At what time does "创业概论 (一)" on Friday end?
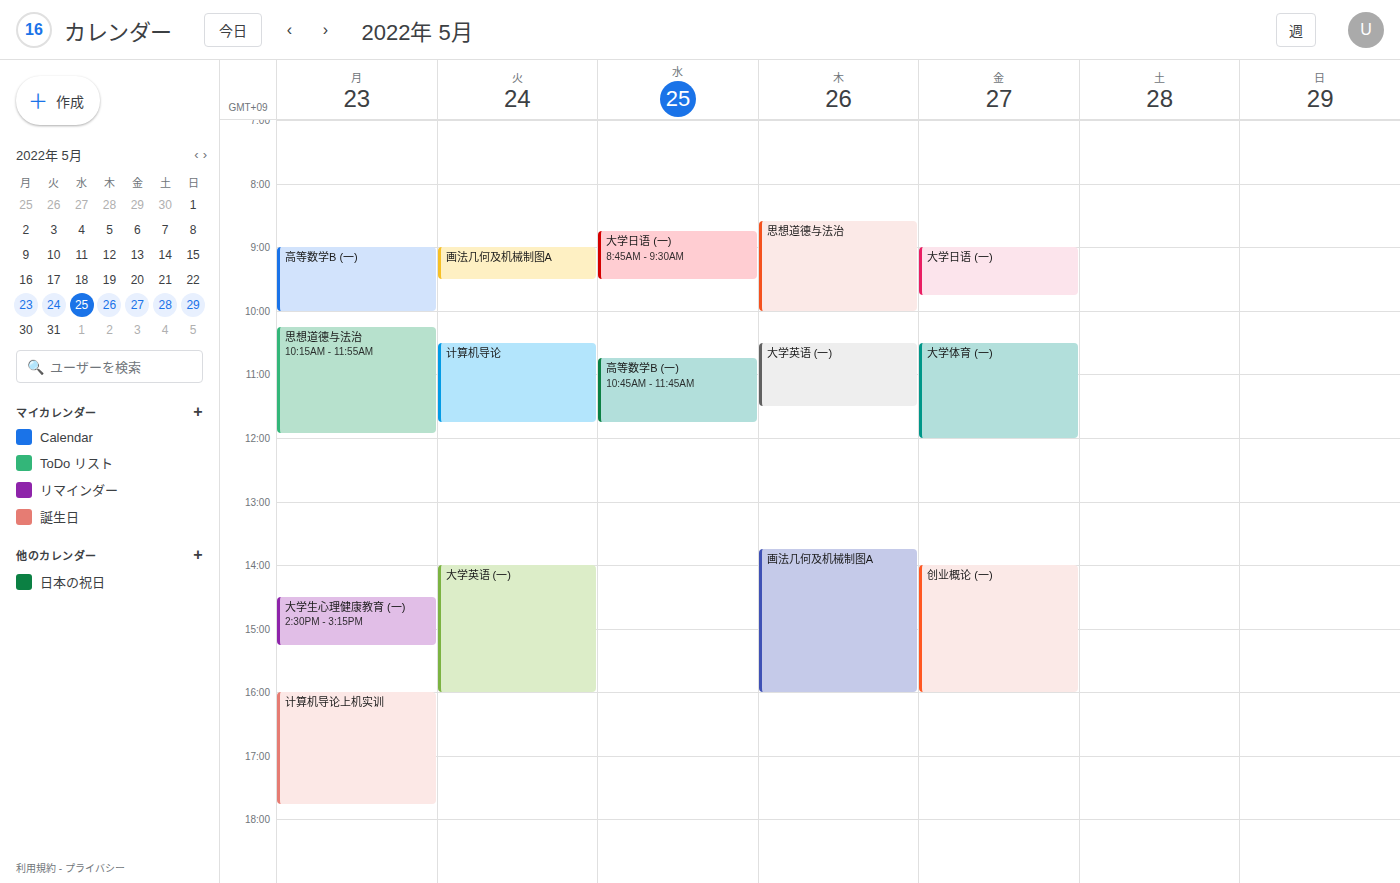
4:00 PM